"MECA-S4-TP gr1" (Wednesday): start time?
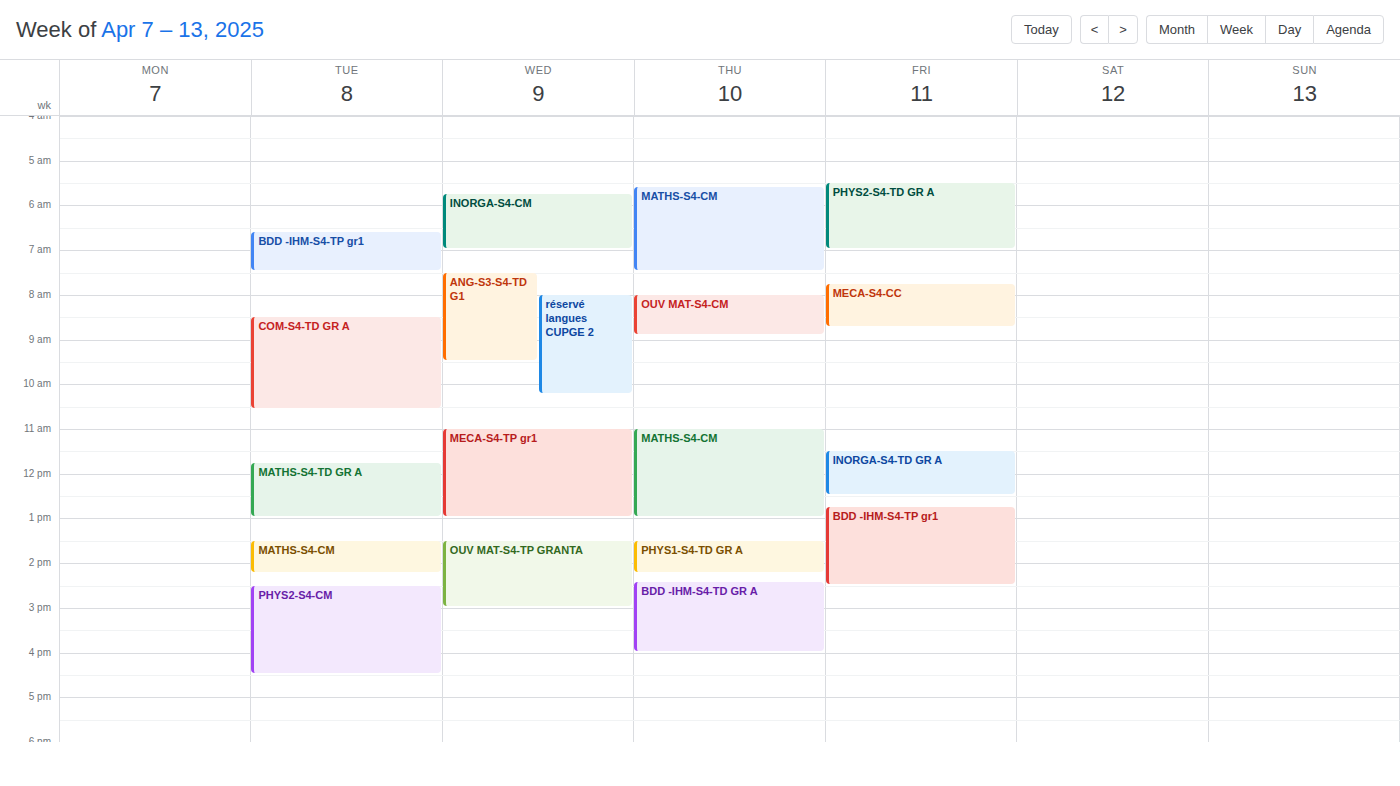
11:00 AM